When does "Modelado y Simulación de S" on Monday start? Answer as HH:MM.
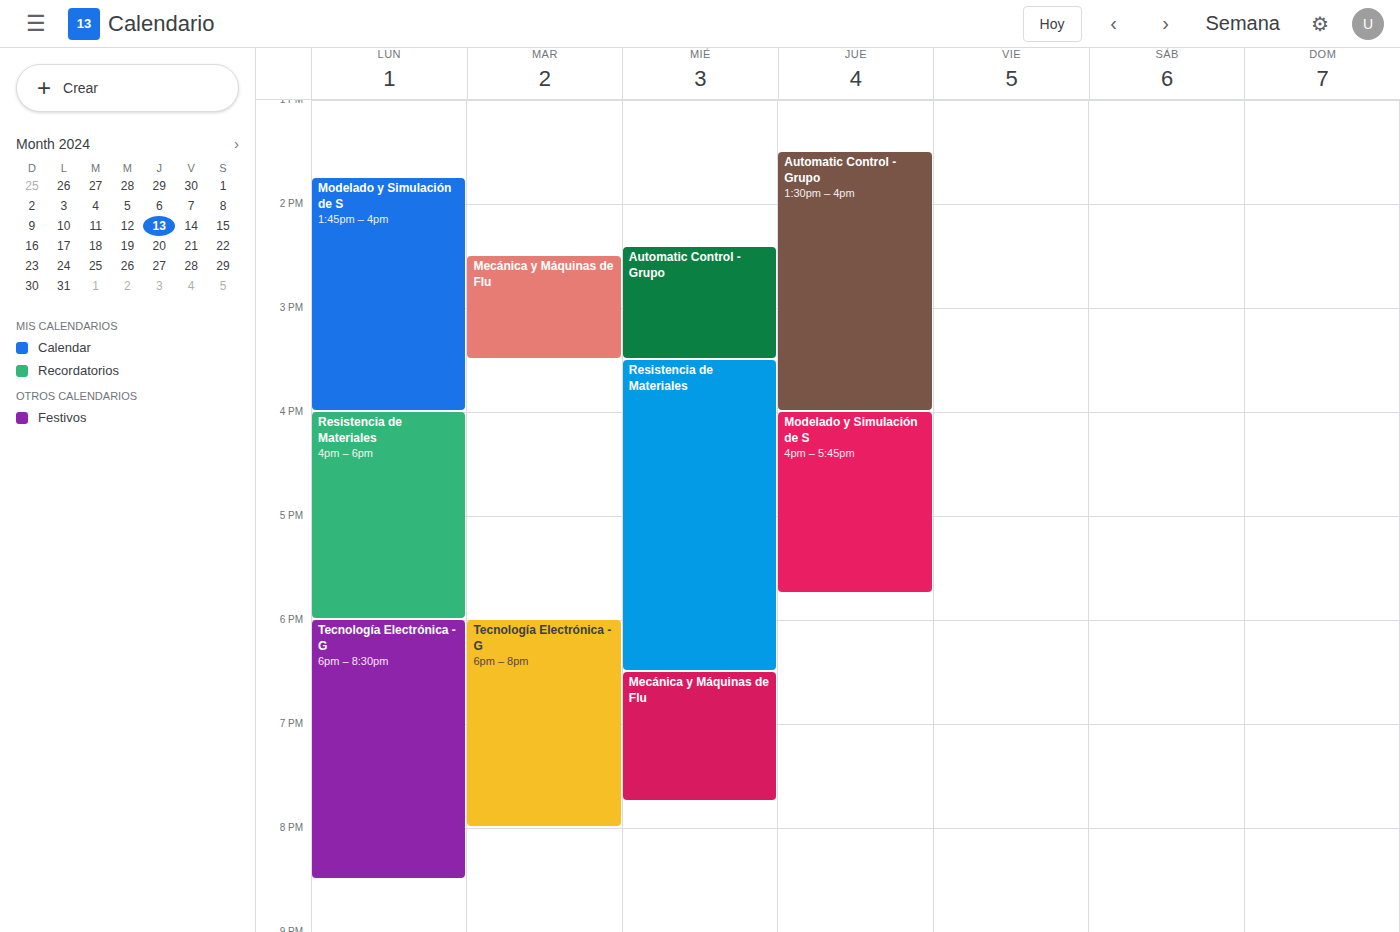
13:45